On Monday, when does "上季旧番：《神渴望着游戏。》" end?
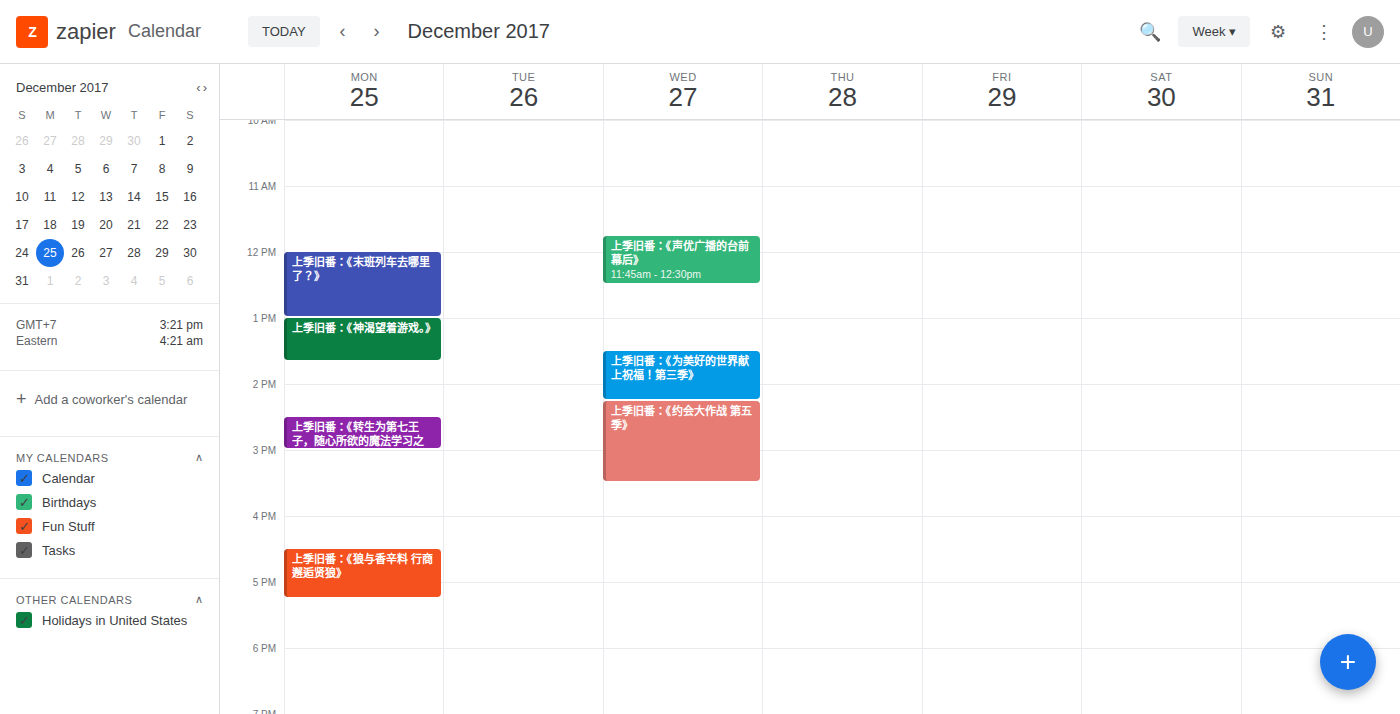
1:40 PM